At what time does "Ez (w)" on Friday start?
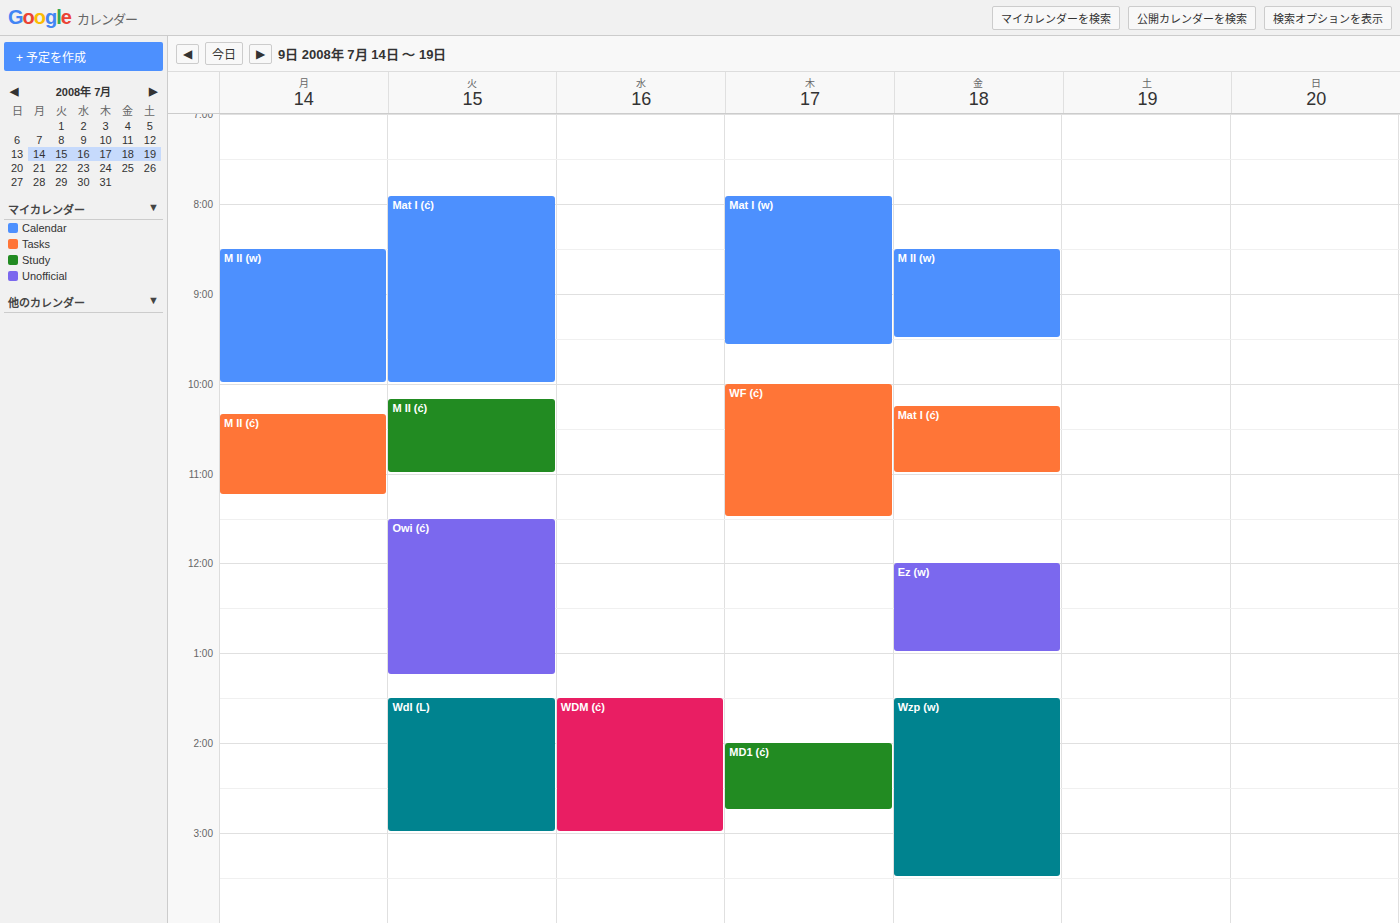
12:00 PM